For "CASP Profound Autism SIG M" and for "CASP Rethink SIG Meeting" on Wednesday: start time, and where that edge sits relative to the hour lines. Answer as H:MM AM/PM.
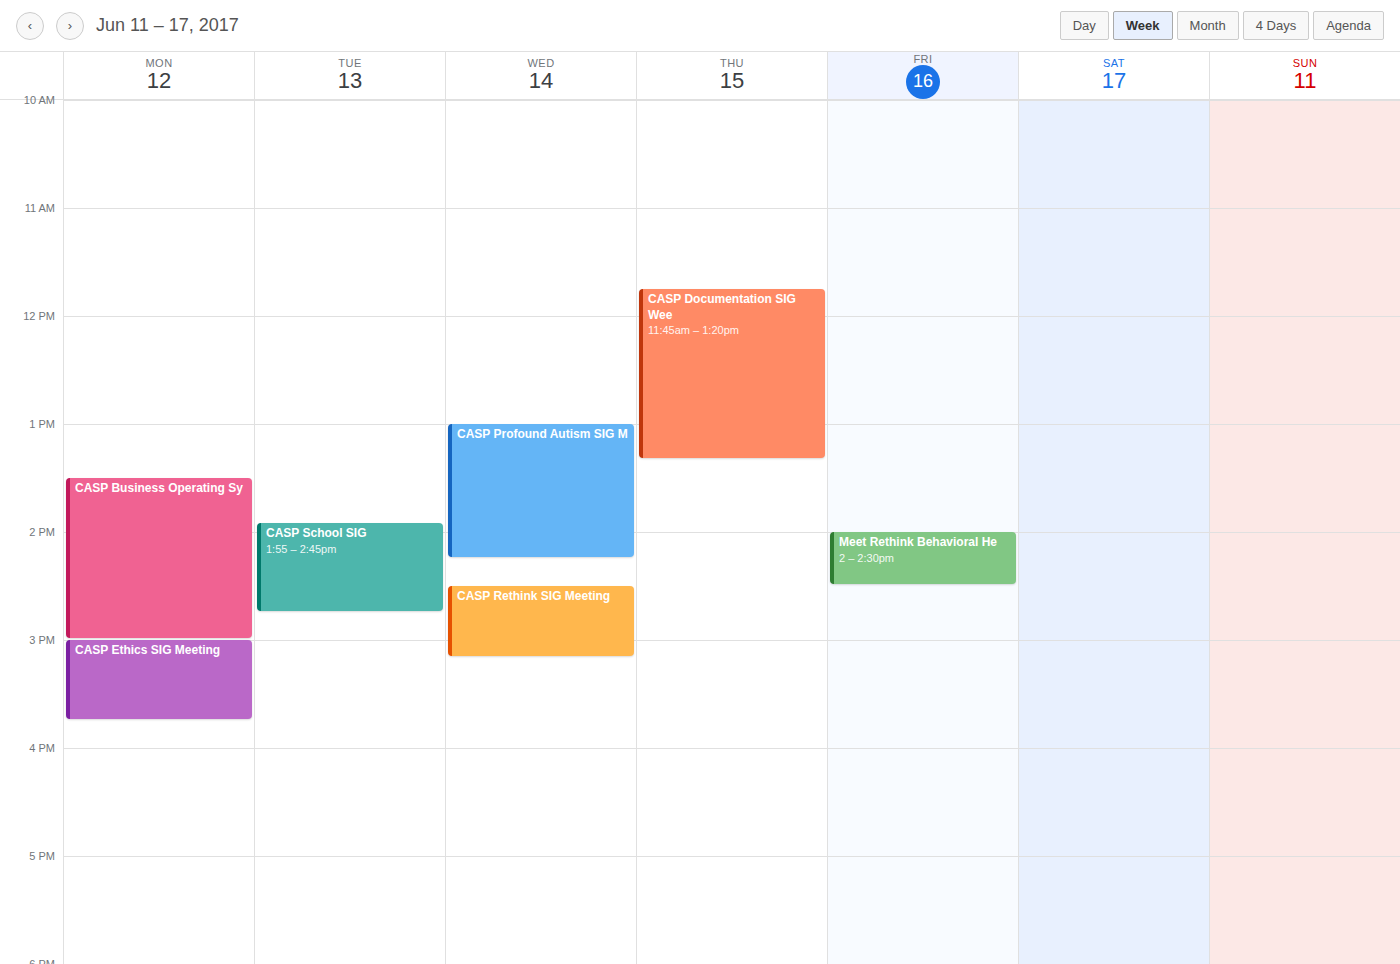
"CASP Profound Autism SIG M": 1:00 PM, exactly on the 1 PM line. "CASP Rethink SIG Meeting": 2:30 PM, halfway between the 2 PM and 3 PM lines.